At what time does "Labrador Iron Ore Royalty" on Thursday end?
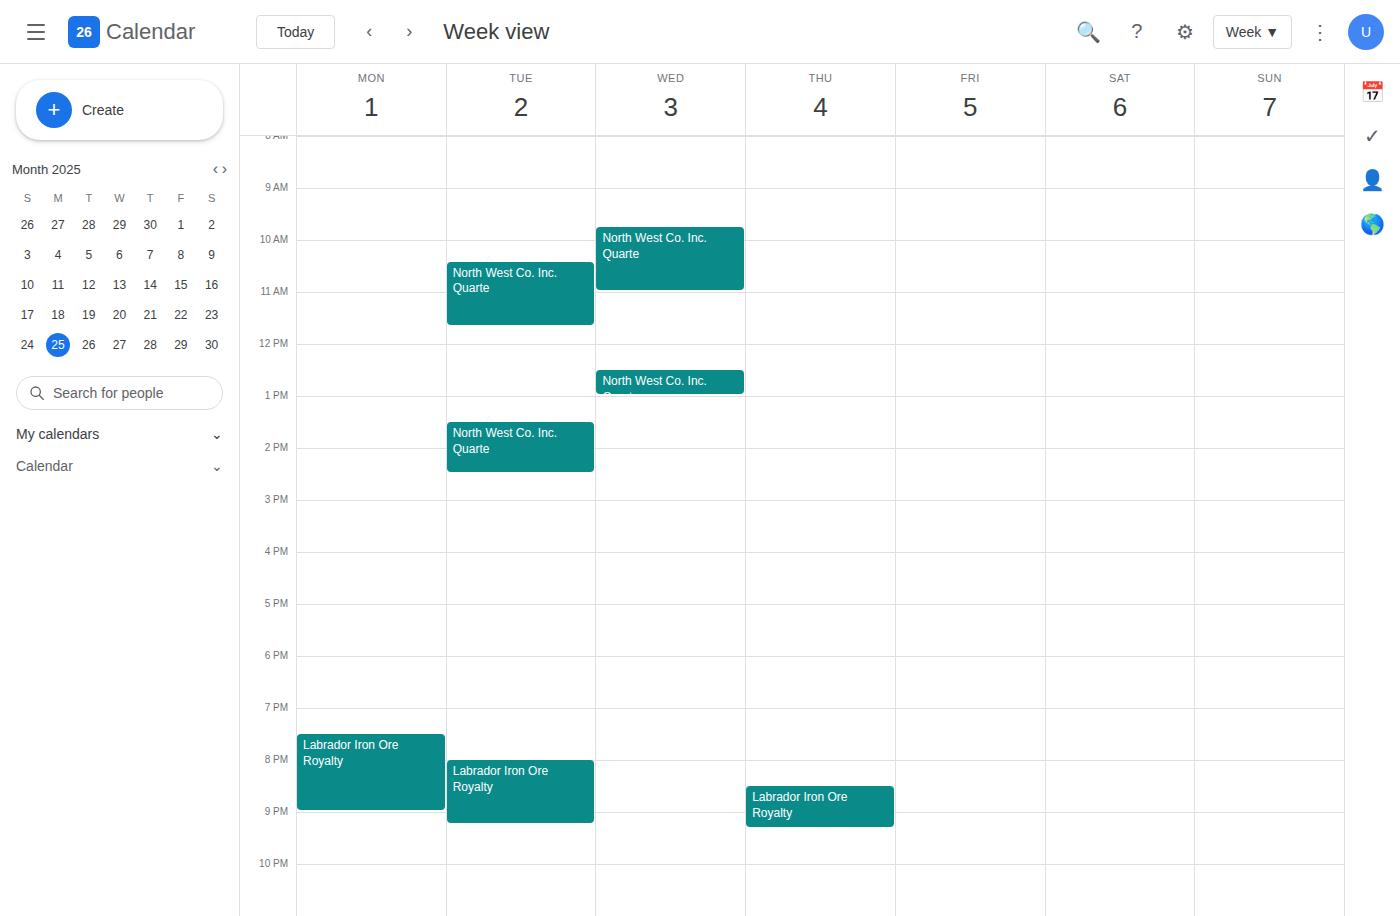
9:20 PM